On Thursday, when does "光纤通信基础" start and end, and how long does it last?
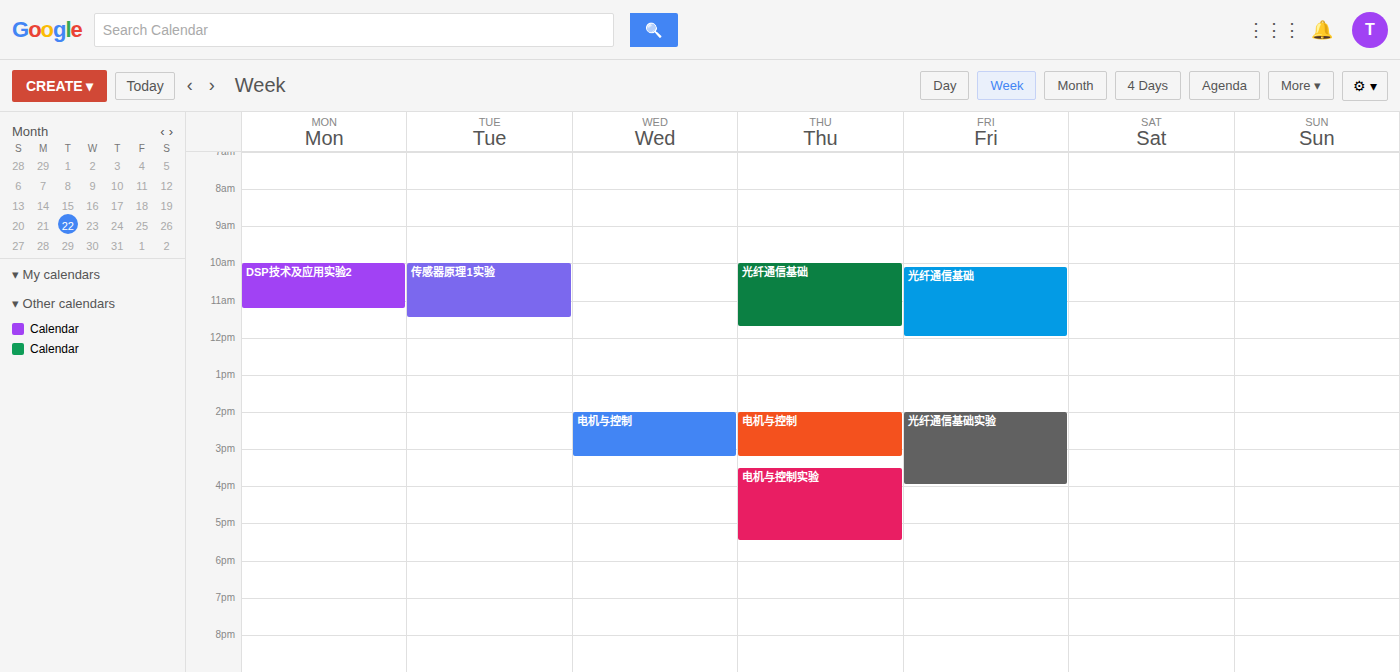
10:00 AM to 11:45 AM, 1 hour 45 minutes